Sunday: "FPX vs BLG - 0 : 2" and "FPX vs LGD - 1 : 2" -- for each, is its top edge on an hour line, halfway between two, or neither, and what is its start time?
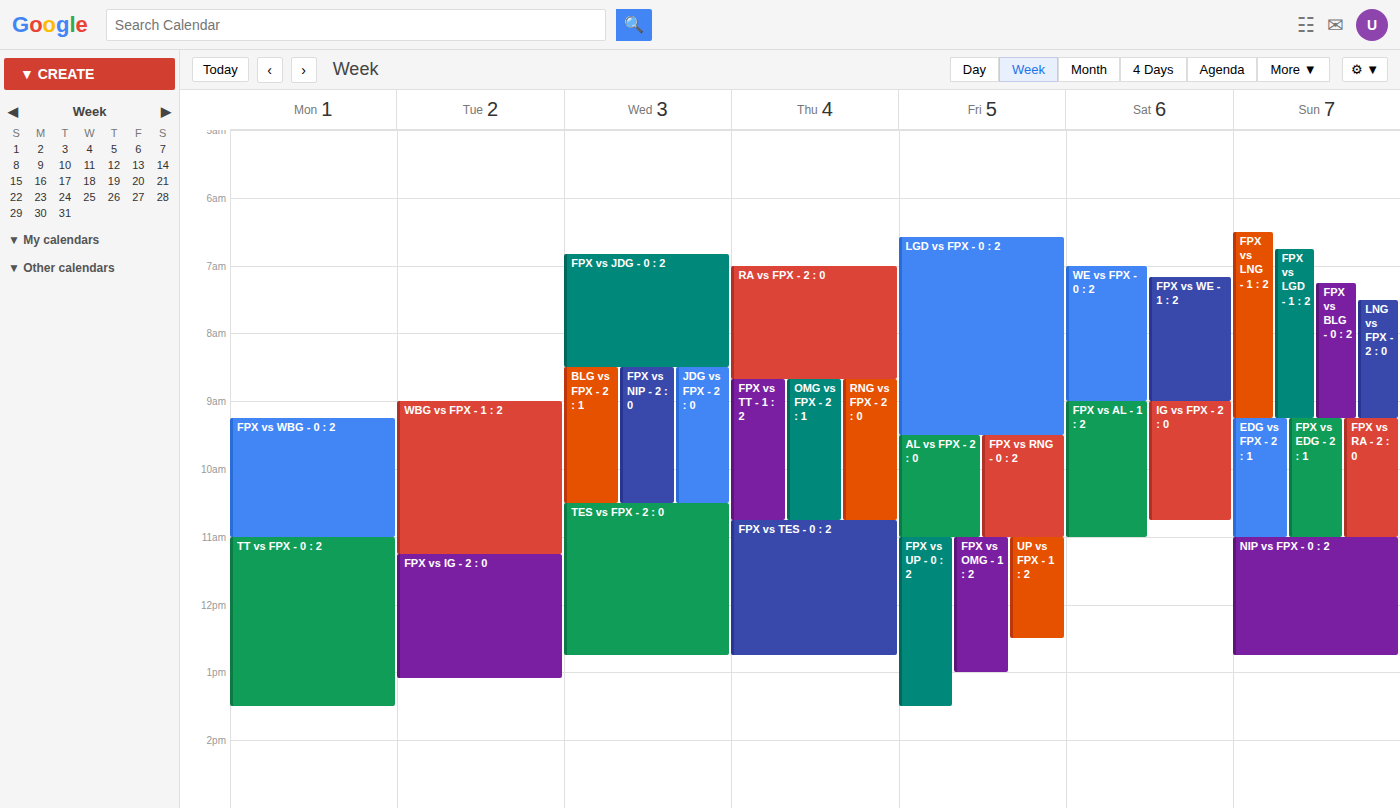
"FPX vs BLG - 0 : 2": 7:15 AM, neither: a quarter of the way from the 7 AM line to the 8 AM line. "FPX vs LGD - 1 : 2": 6:45 AM, neither: three quarters of the way from the 6 AM line to the 7 AM line.